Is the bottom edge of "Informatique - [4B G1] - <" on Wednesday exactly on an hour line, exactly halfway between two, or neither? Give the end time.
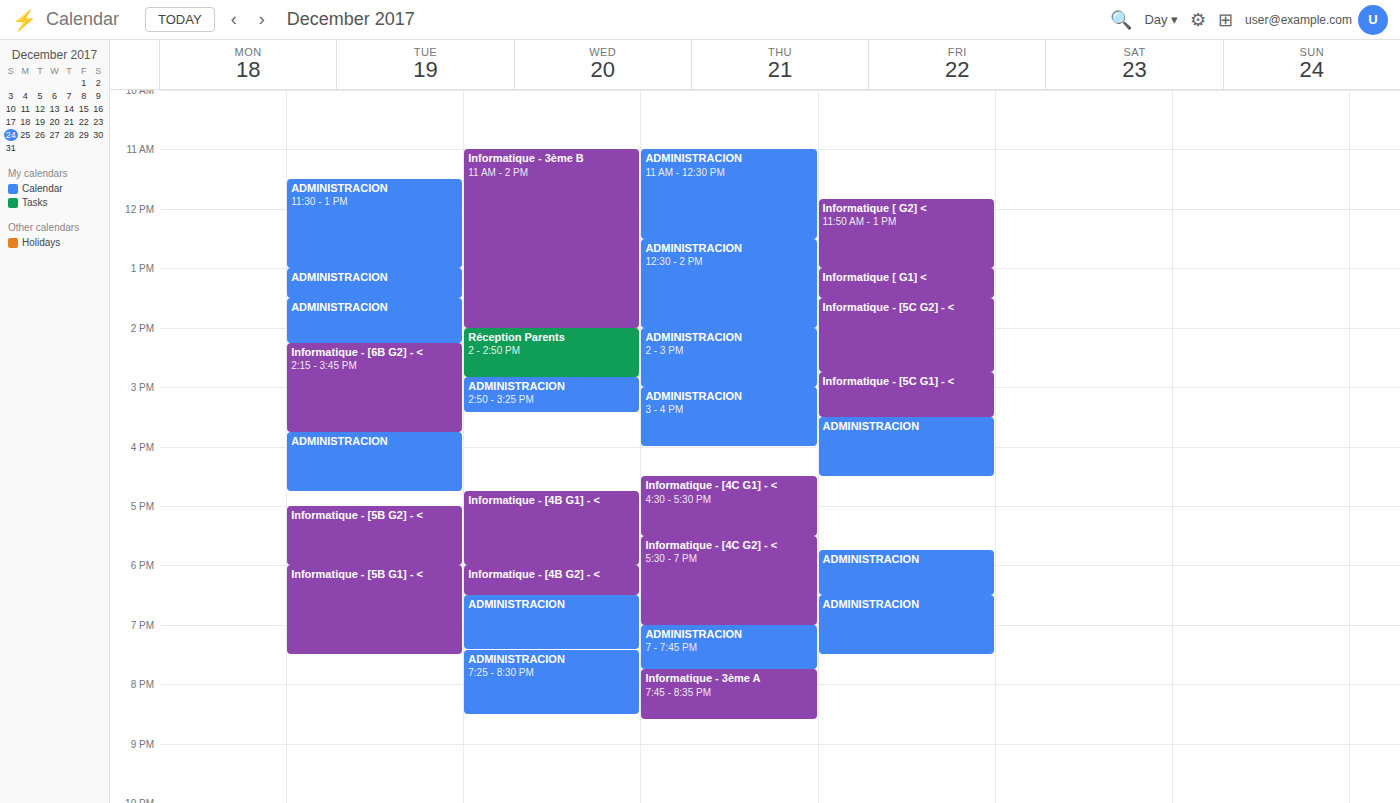
6:00 PM -- exactly on the 6 PM line.